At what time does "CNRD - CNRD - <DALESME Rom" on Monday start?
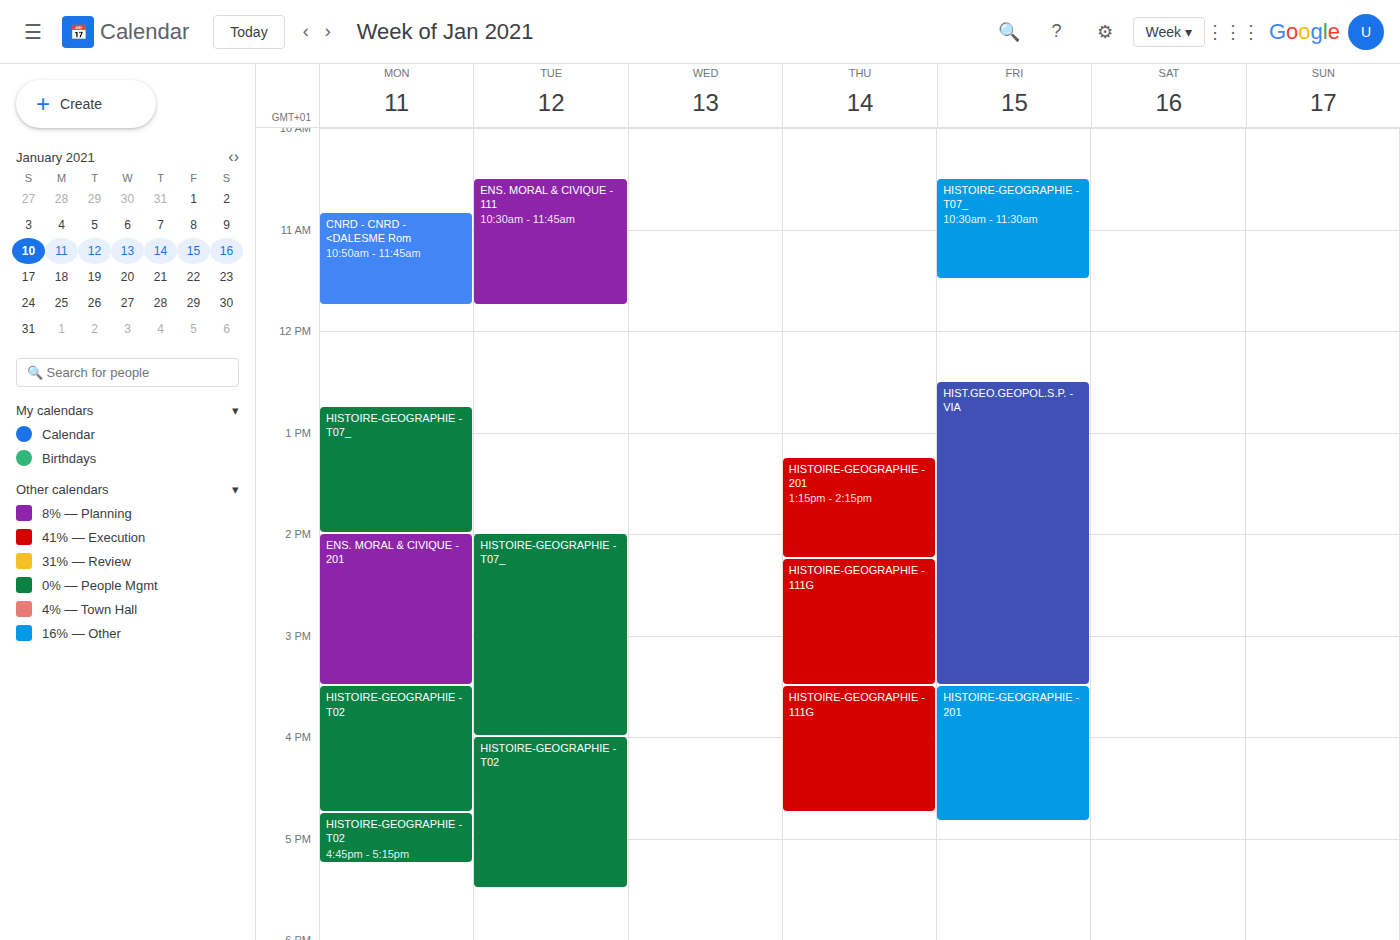
10:50 AM